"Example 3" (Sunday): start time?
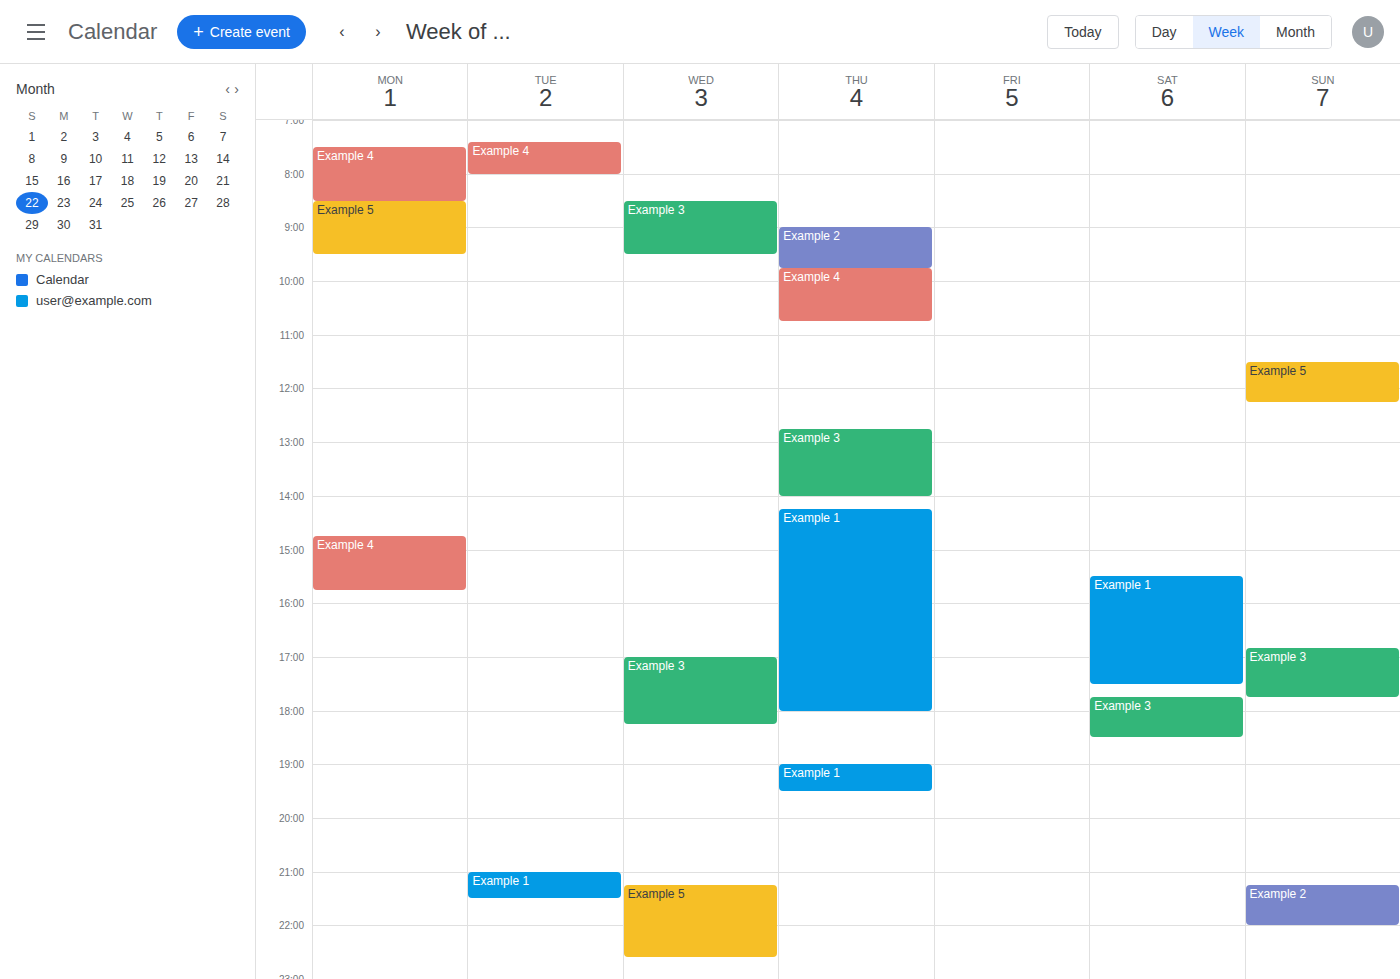
4:50 PM